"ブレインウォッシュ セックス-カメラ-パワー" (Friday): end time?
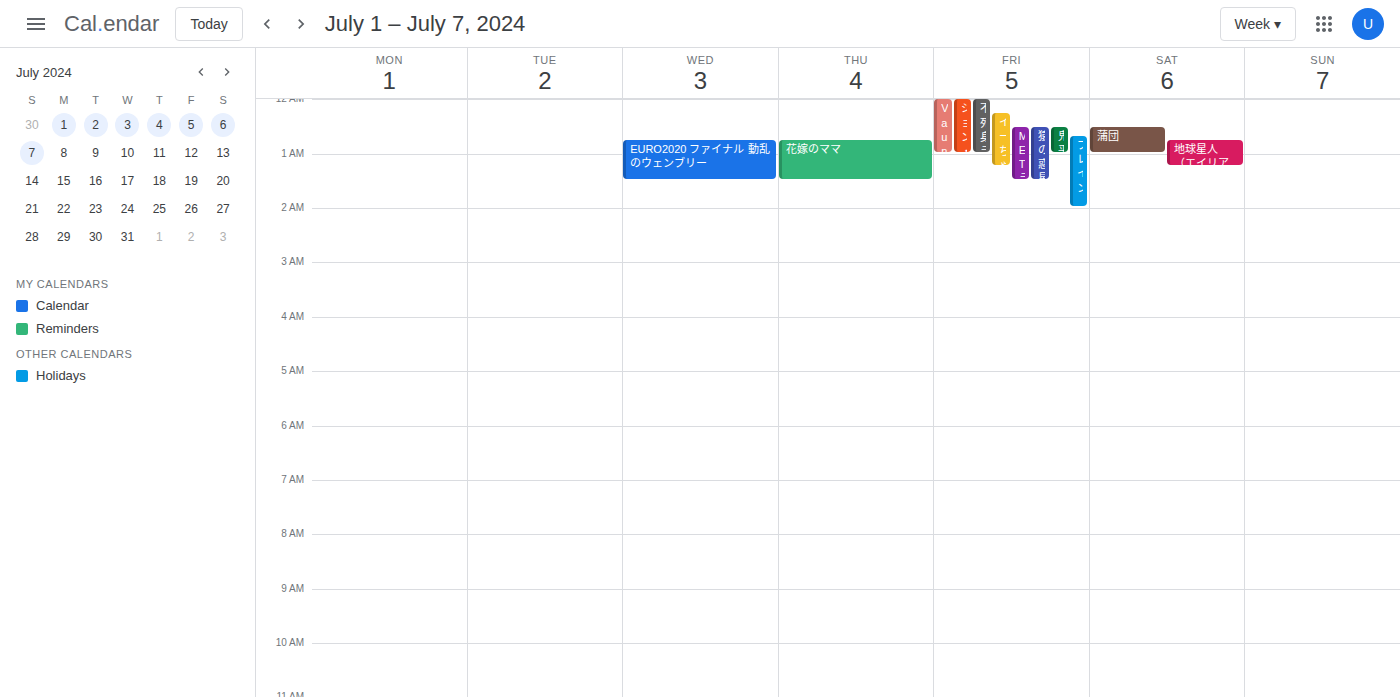
2:00 AM